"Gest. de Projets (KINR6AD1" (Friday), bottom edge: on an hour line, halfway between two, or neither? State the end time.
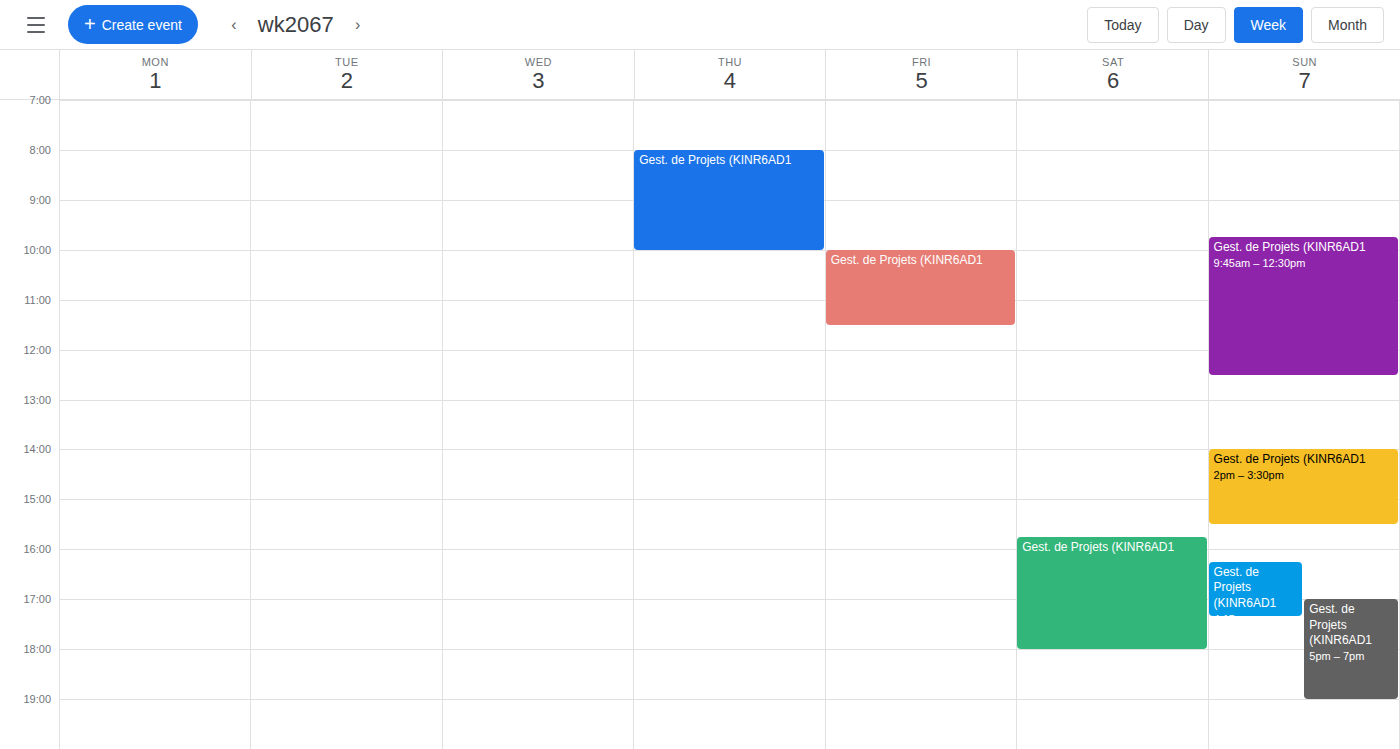
11:30 AM -- halfway between the 11 AM and 12 PM lines.